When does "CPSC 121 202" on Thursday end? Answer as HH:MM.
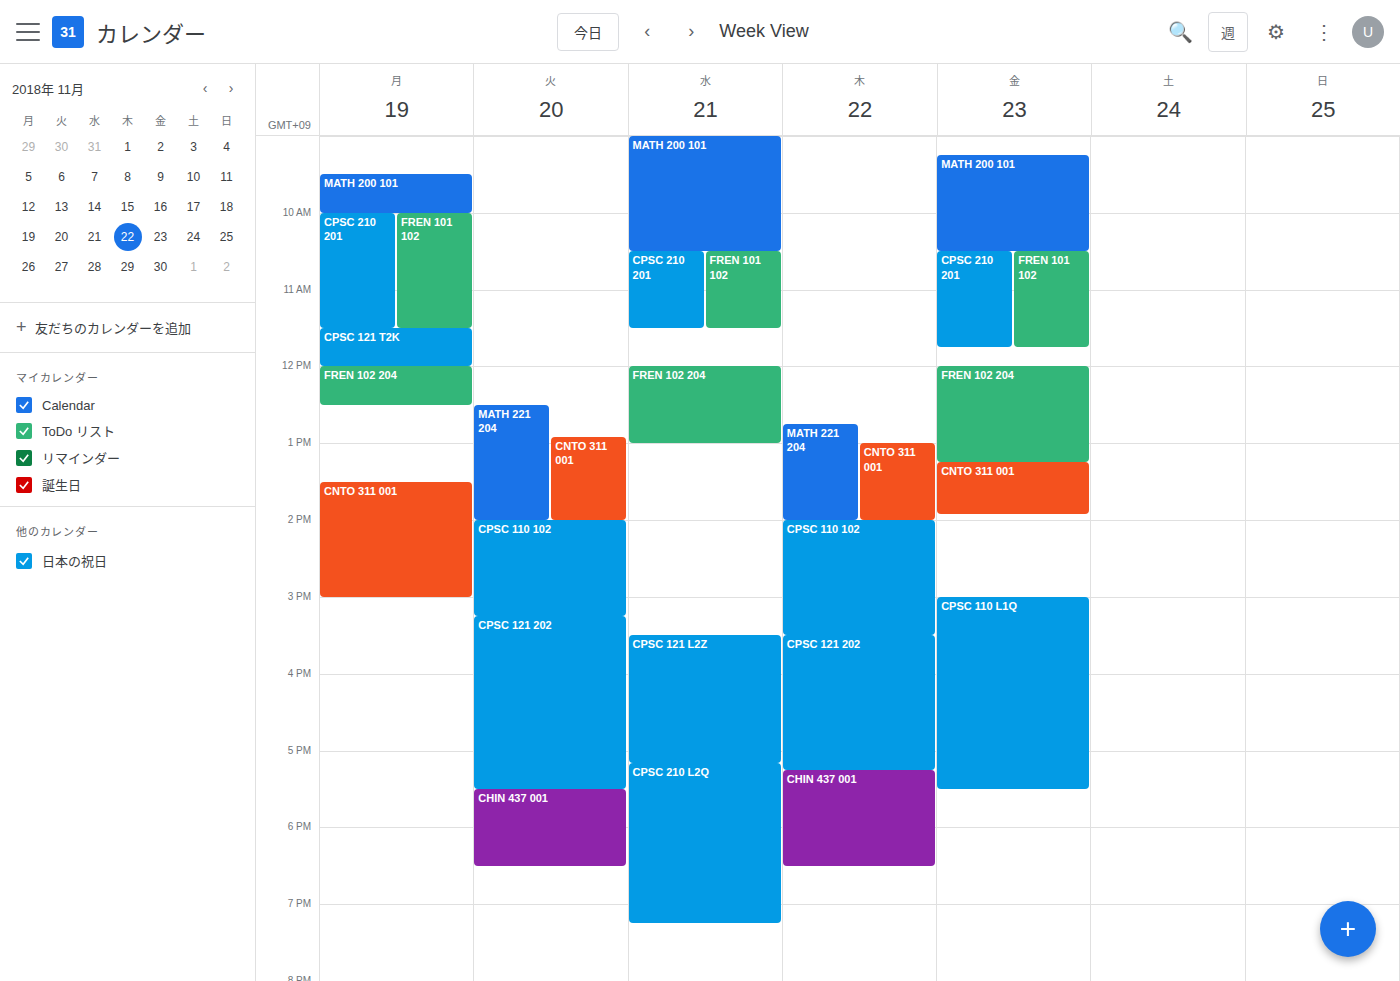
17:15